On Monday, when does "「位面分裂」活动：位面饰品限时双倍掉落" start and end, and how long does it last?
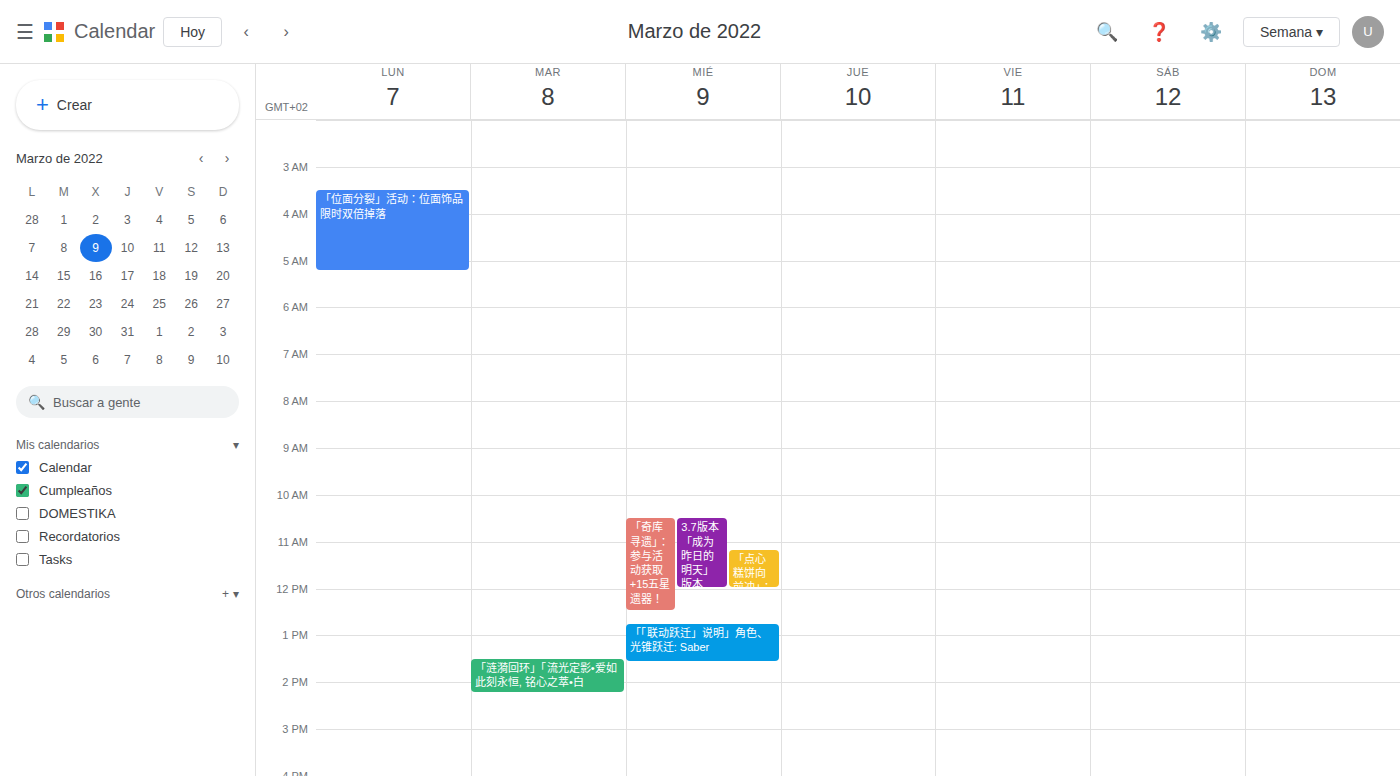
3:30 AM to 5:15 AM, 1 hour 45 minutes